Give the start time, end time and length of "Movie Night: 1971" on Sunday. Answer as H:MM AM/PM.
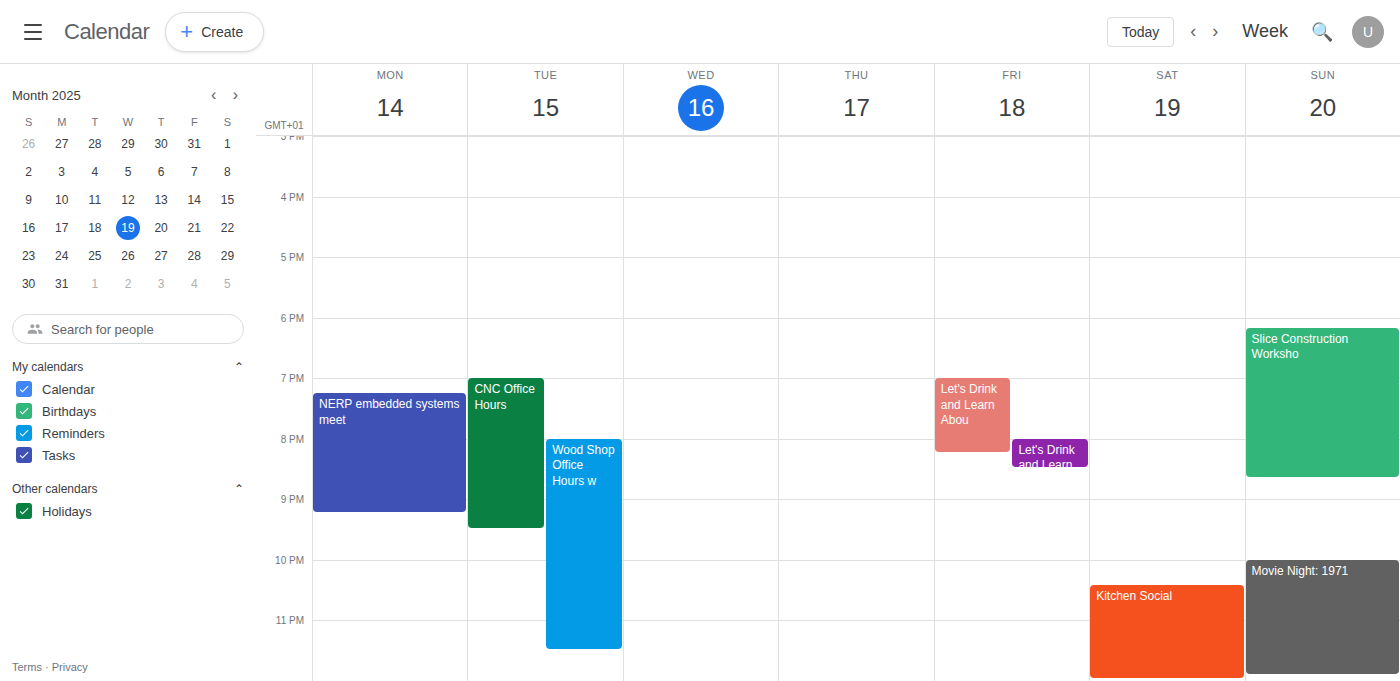
10:00 PM to 11:55 PM, 1 hour 55 minutes